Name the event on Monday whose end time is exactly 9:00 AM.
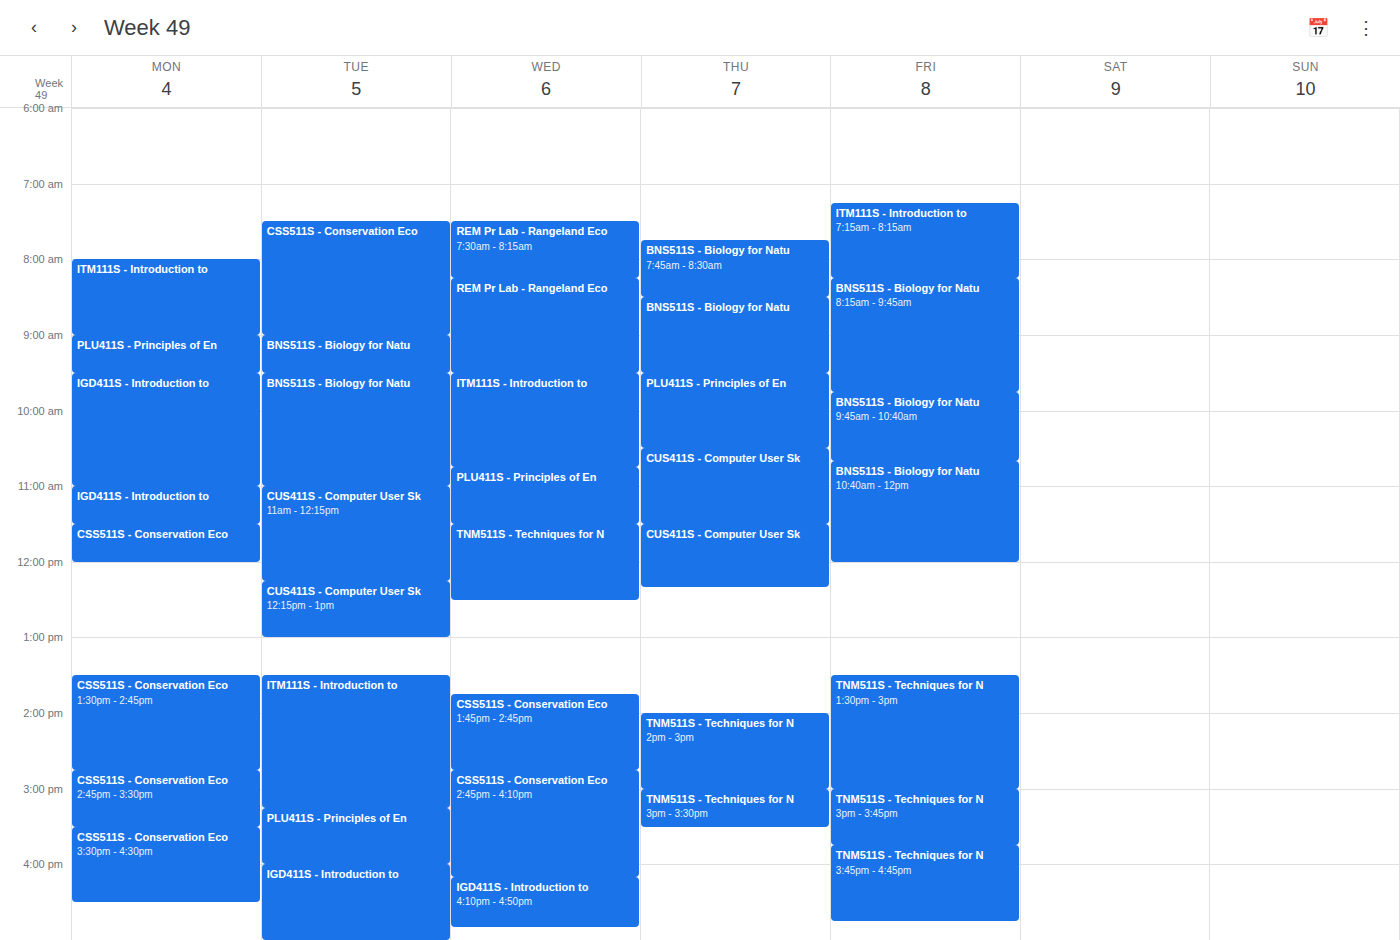
"ITM111S - Introduction to"